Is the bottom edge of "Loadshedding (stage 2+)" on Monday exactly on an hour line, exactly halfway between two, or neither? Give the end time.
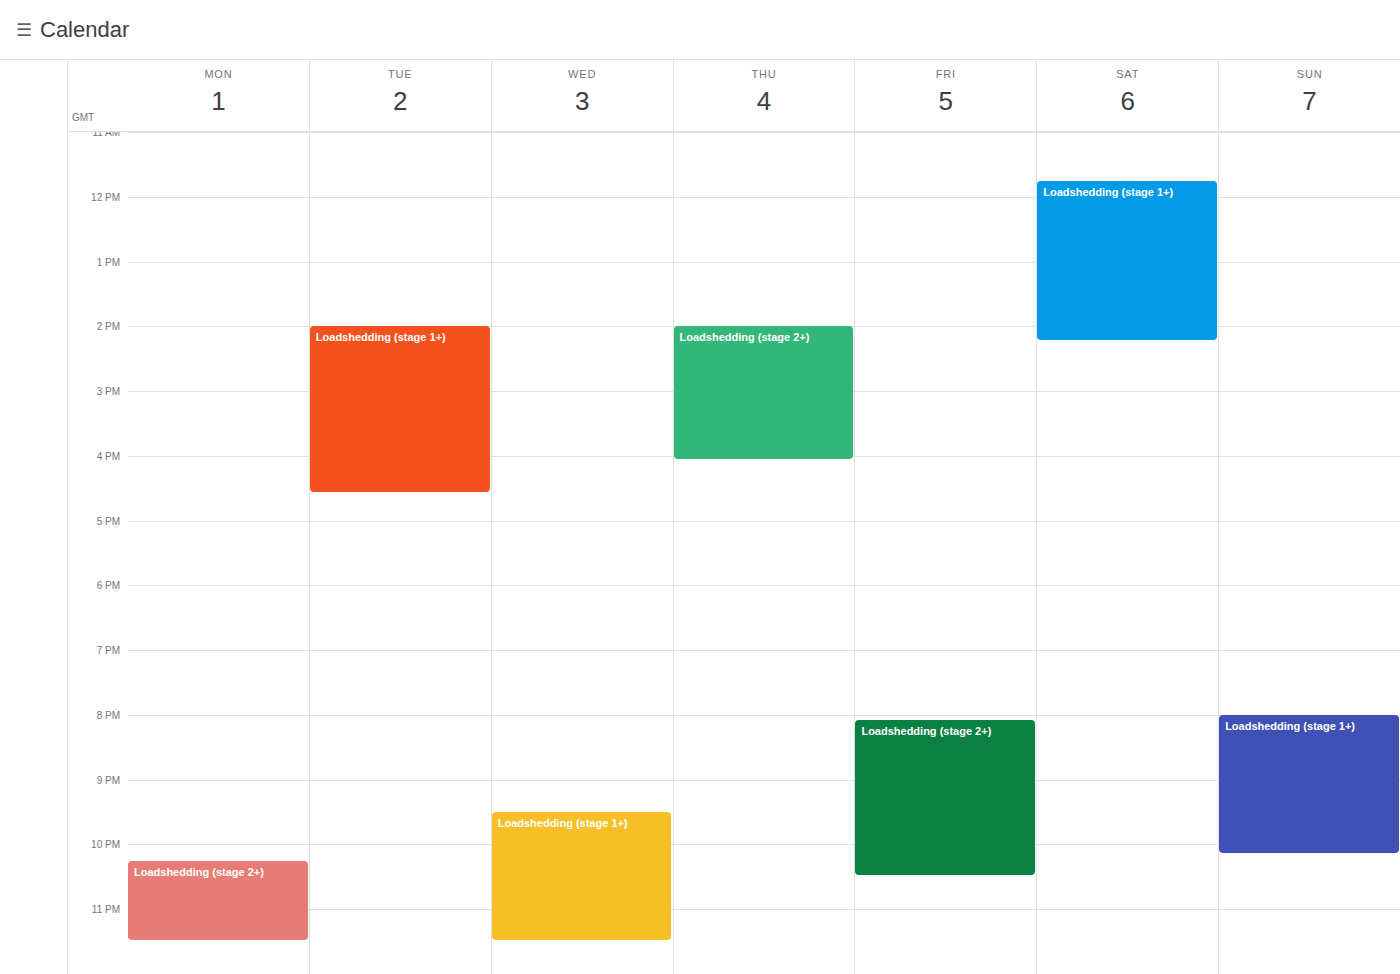
11:30 PM -- halfway between the 11 PM and 12 AM lines.